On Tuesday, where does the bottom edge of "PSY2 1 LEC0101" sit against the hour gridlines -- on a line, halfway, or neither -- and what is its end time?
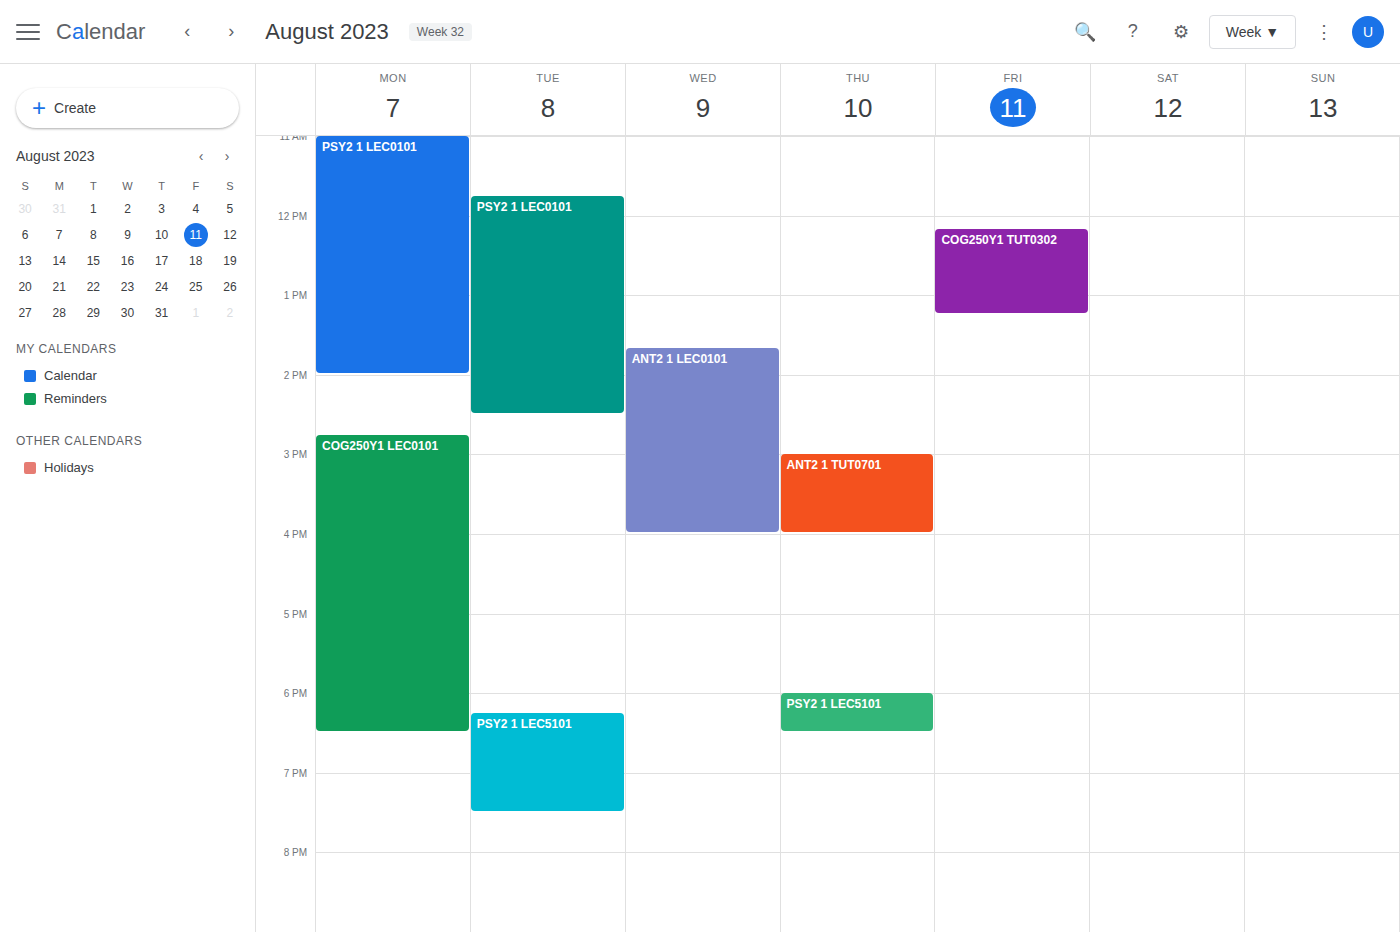
2:30 PM -- halfway between the 2 PM and 3 PM lines.